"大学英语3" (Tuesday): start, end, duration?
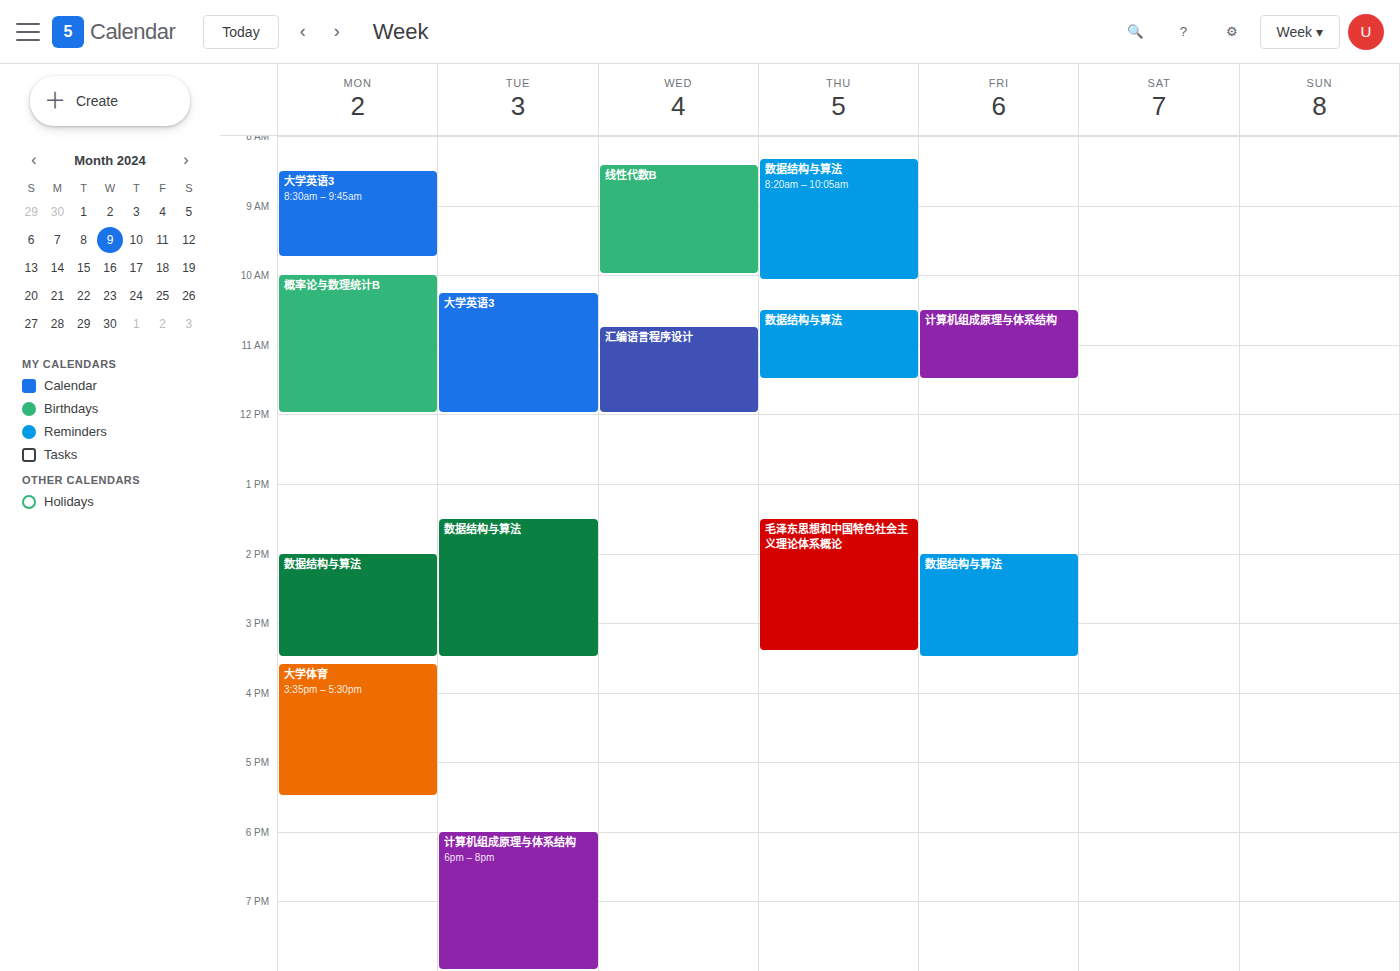
10:15 AM to 12:00 PM, 1 hour 45 minutes